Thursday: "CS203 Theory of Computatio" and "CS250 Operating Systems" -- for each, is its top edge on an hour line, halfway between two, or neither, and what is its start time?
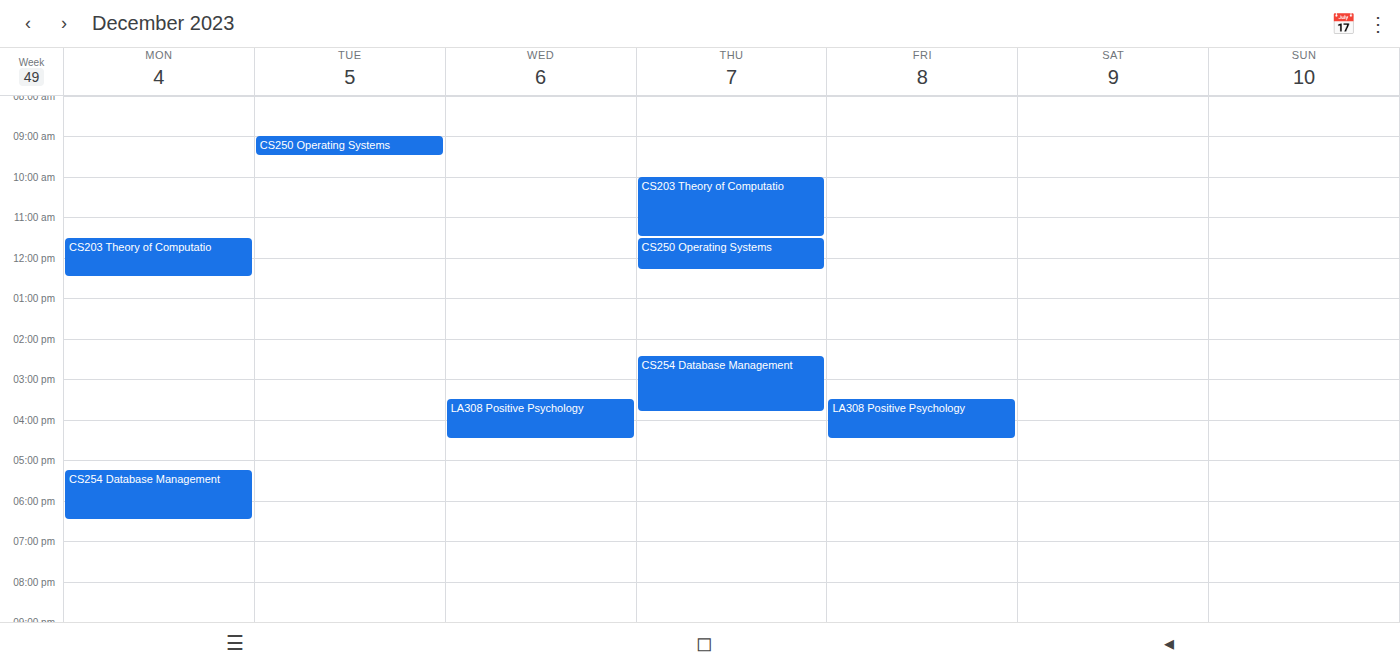
"CS203 Theory of Computatio": 10:00 AM, exactly on the 10 AM line. "CS250 Operating Systems": 11:30 AM, halfway between the 11 AM and 12 PM lines.